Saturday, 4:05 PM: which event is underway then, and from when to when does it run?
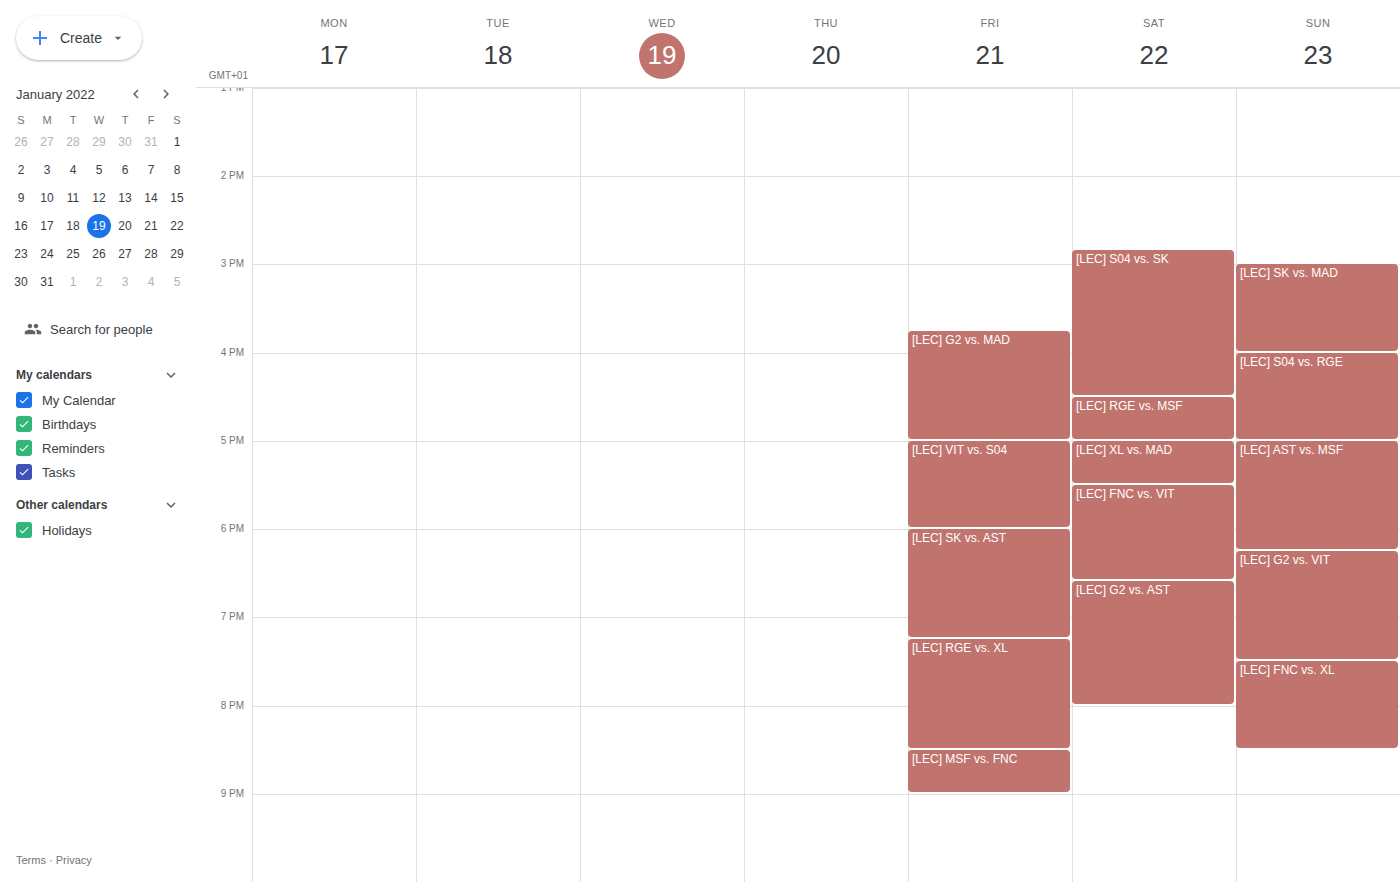
"[LEC] S04 vs. SK", 2:50 PM to 4:30 PM